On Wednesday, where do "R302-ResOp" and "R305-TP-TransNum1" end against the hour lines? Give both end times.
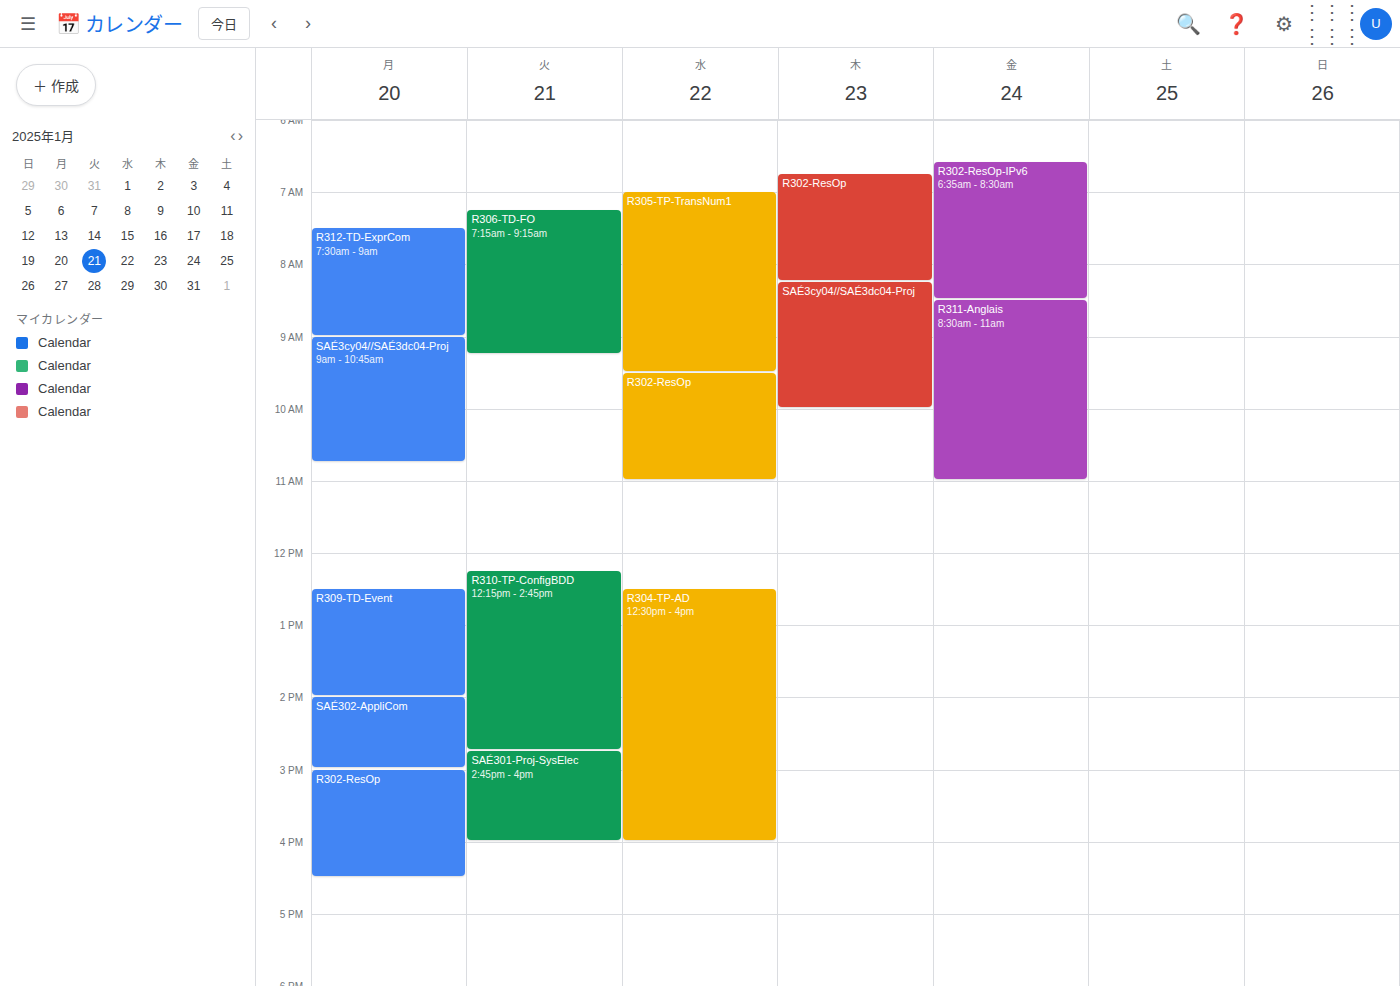
"R302-ResOp": 11:00 AM, exactly on the 11 AM line. "R305-TP-TransNum1": 9:30 AM, halfway between the 9 AM and 10 AM lines.